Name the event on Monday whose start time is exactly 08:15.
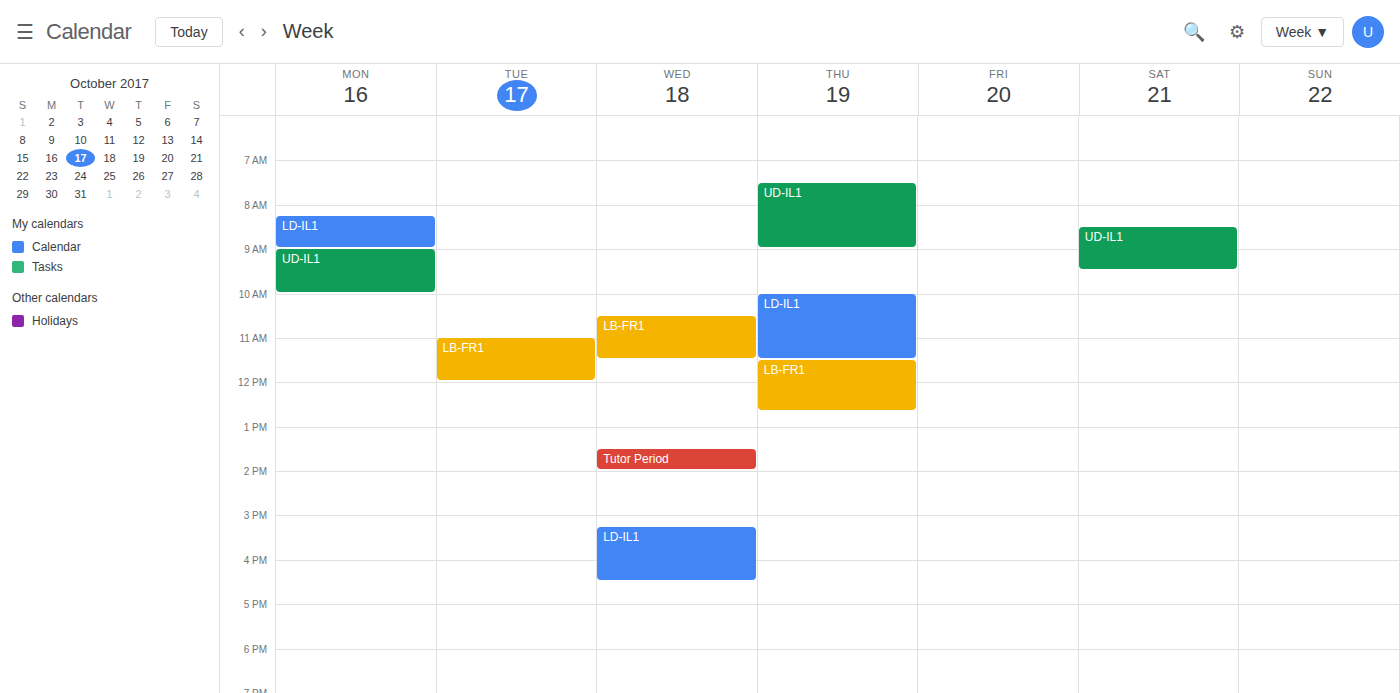
"LD-IL1"